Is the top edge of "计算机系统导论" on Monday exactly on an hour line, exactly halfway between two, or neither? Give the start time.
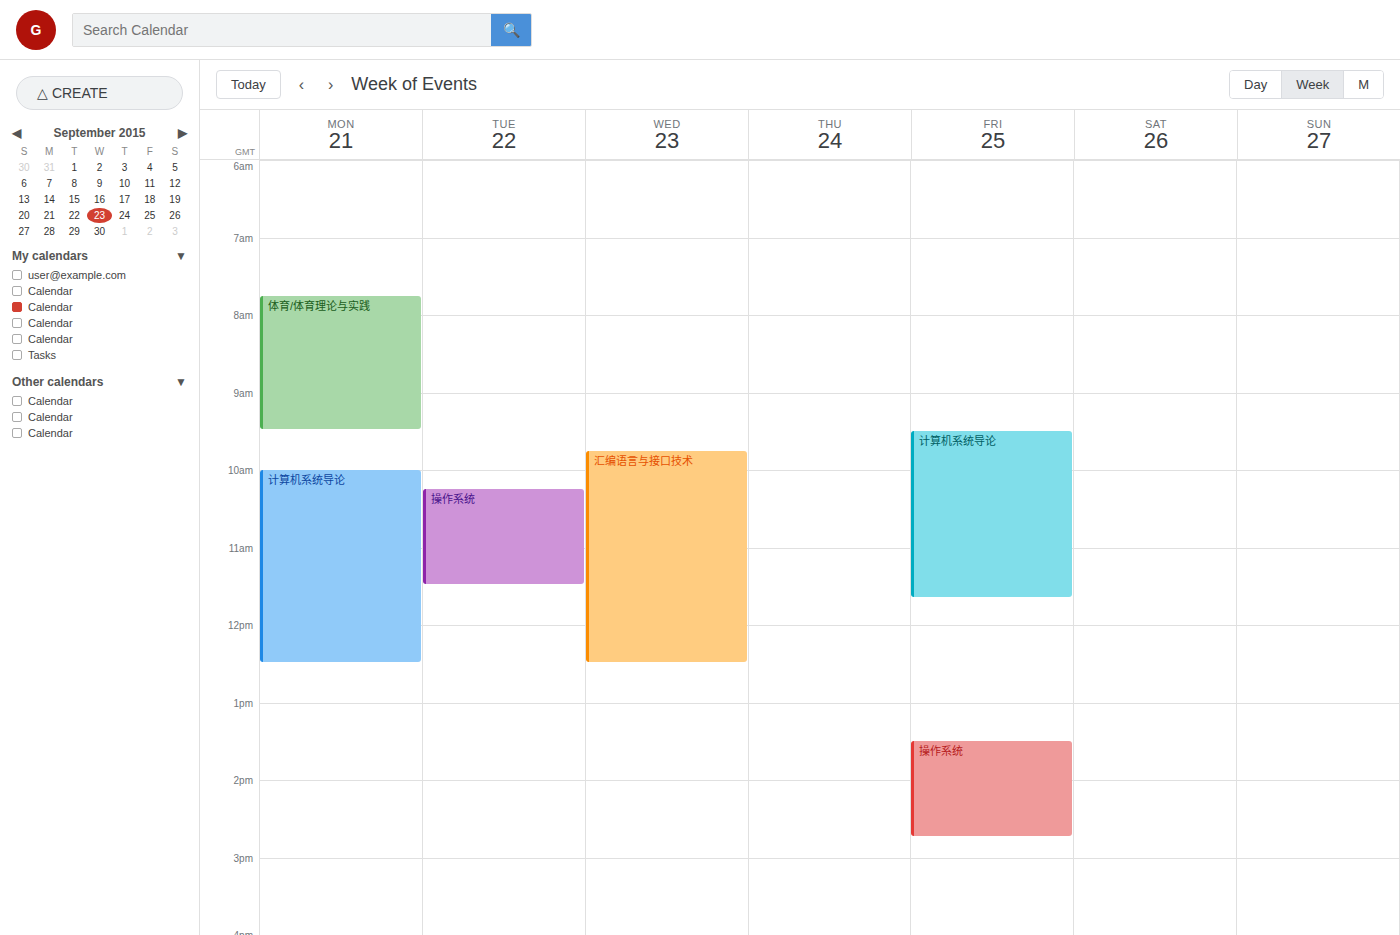
10:00 AM -- exactly on the 10 AM line.